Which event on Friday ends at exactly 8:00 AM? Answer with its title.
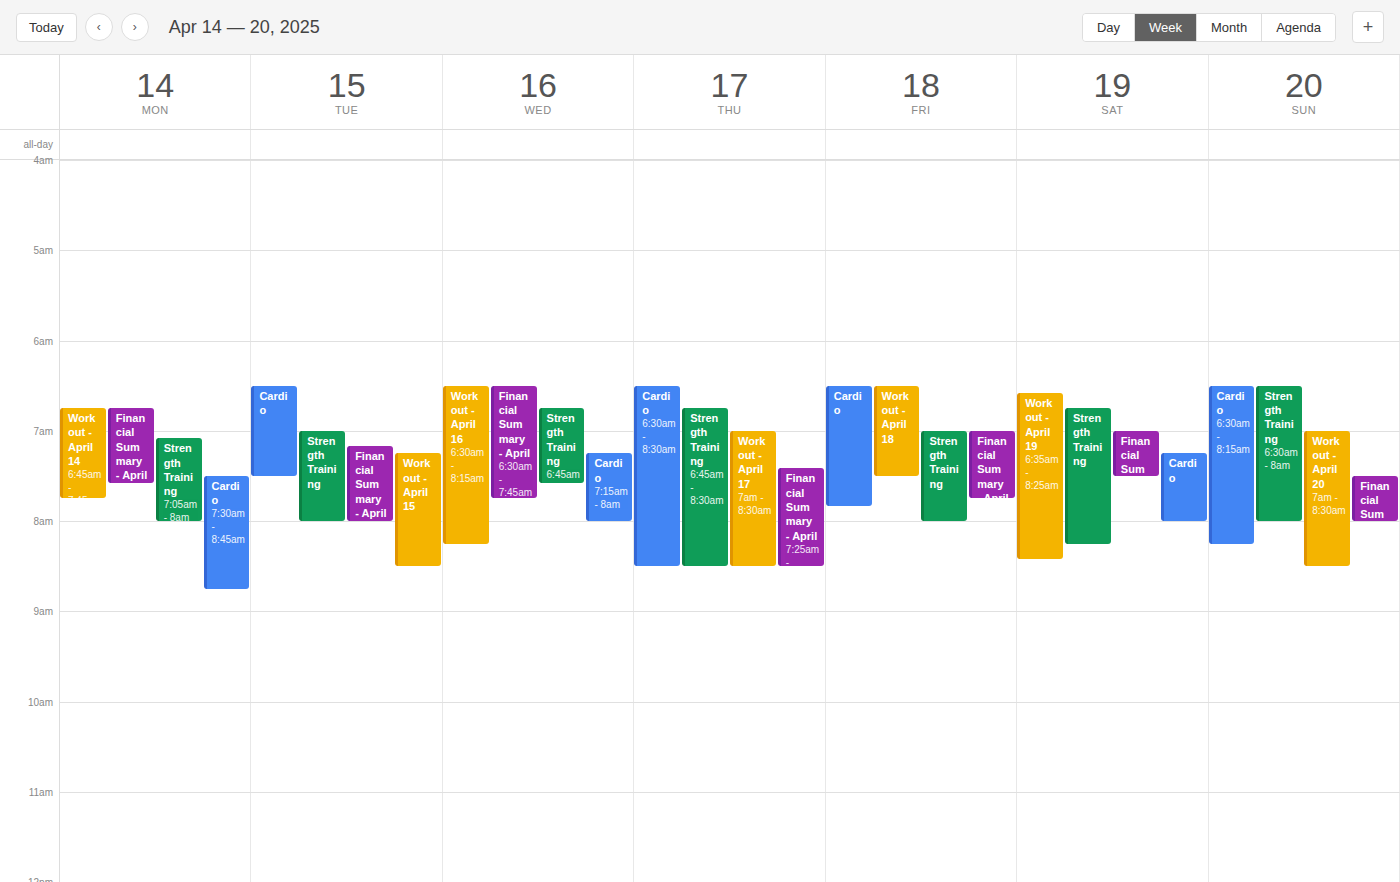
"Strength Training"